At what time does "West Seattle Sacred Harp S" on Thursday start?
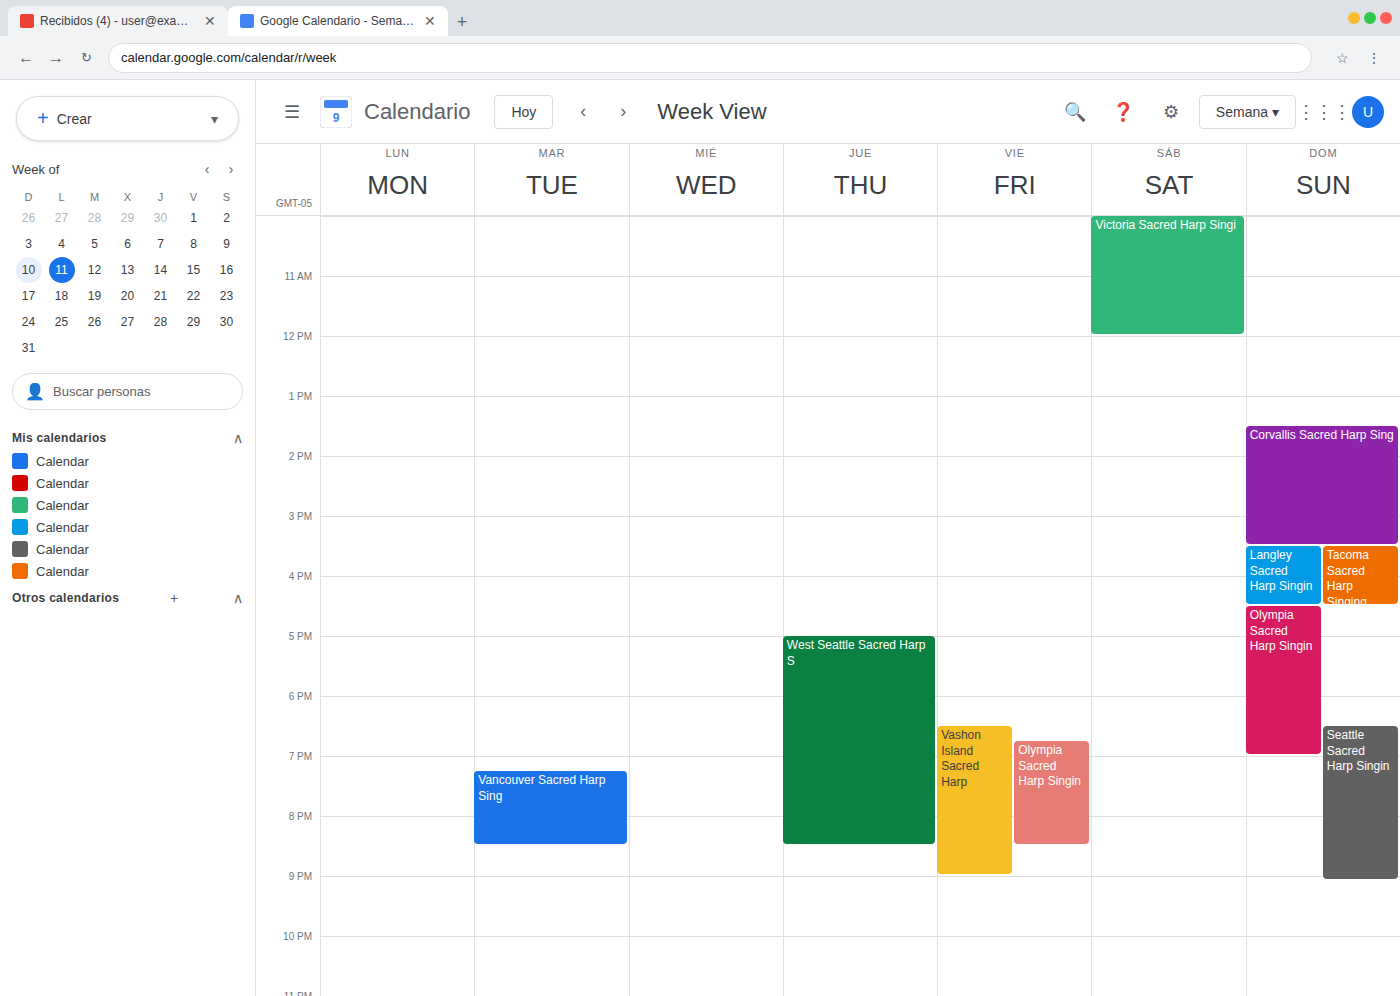
5:00 PM